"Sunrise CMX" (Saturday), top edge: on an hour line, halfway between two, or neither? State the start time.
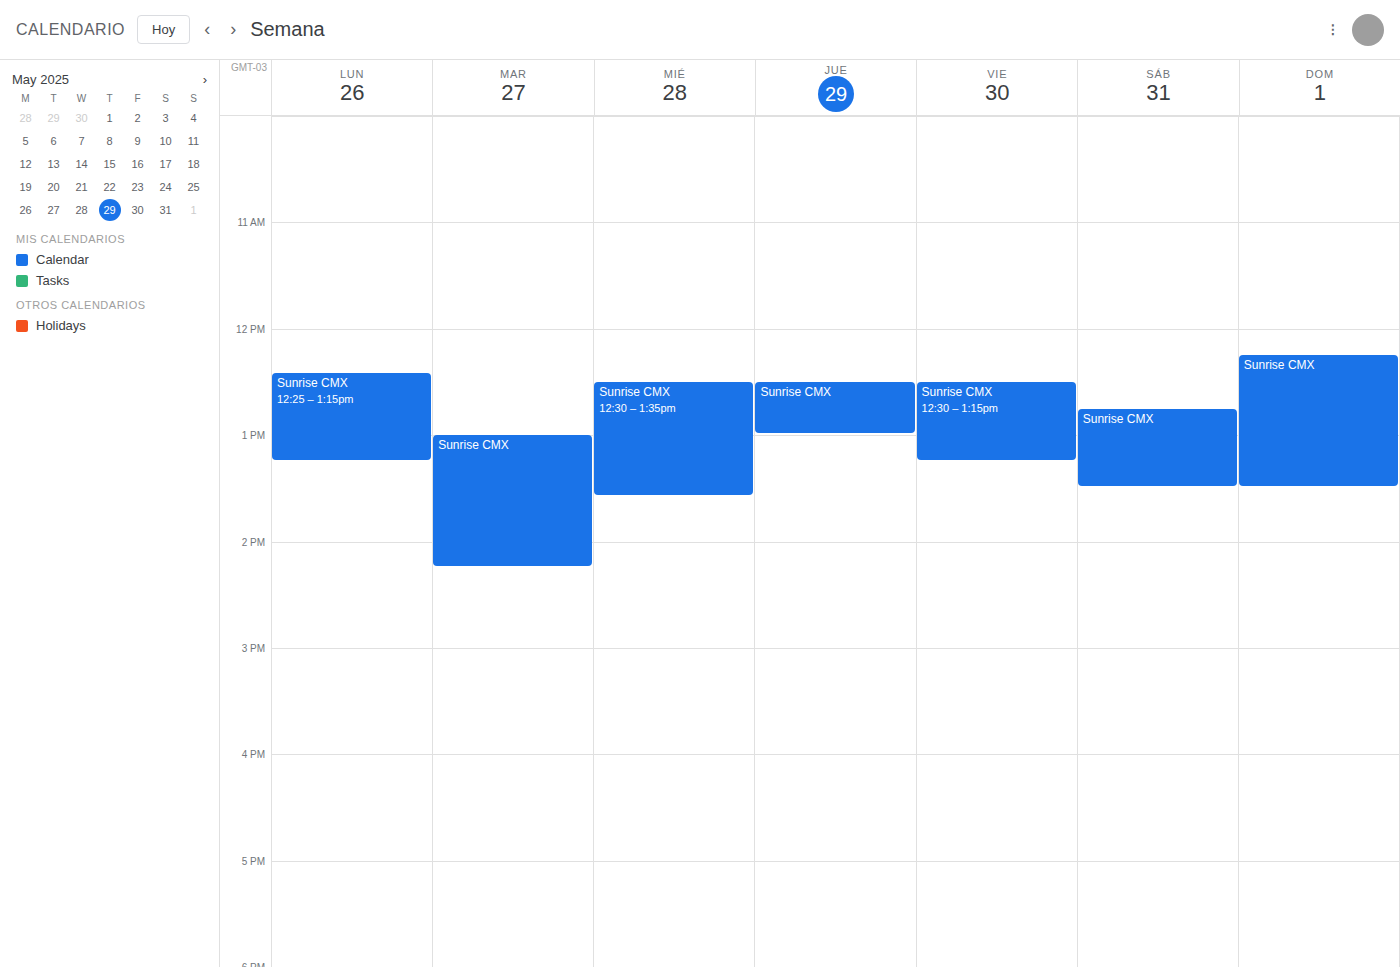
12:45 PM -- neither: three quarters of the way from the 12 PM line to the 1 PM line.